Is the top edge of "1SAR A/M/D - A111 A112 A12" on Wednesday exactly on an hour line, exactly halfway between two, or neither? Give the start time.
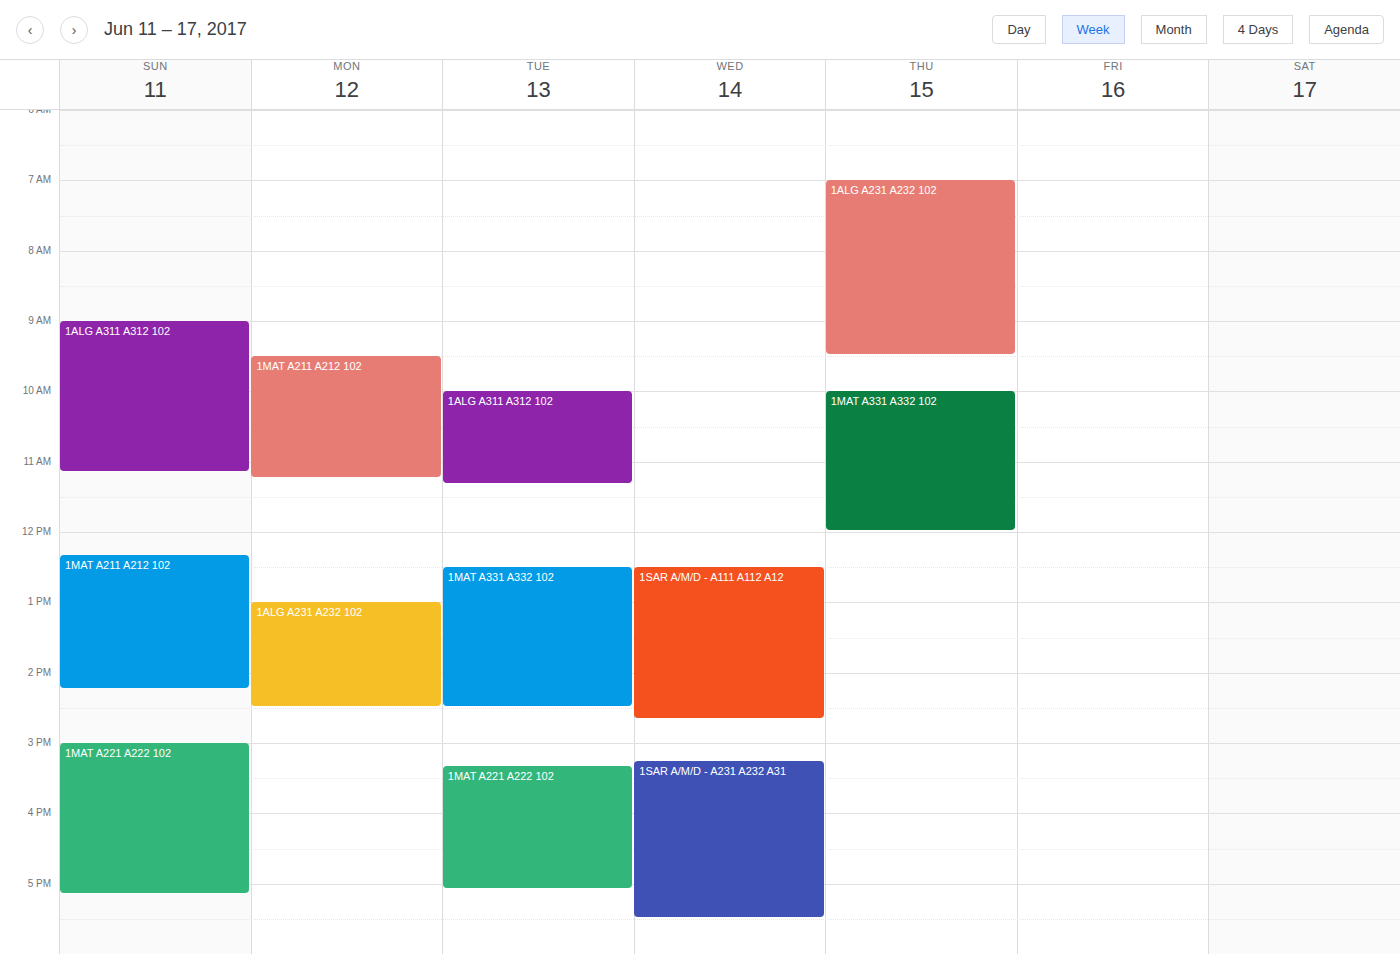
12:30 PM -- halfway between the 12 PM and 1 PM lines.